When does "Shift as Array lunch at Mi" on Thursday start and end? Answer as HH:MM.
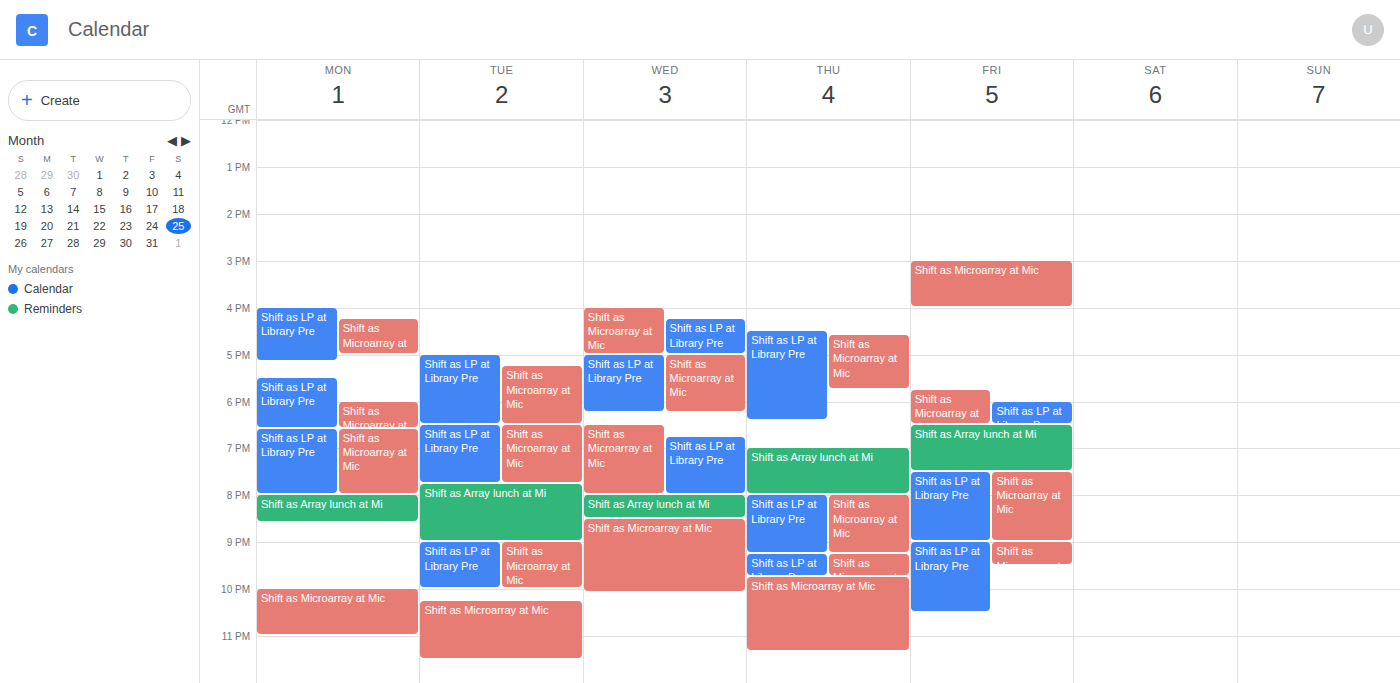
19:00 to 20:00